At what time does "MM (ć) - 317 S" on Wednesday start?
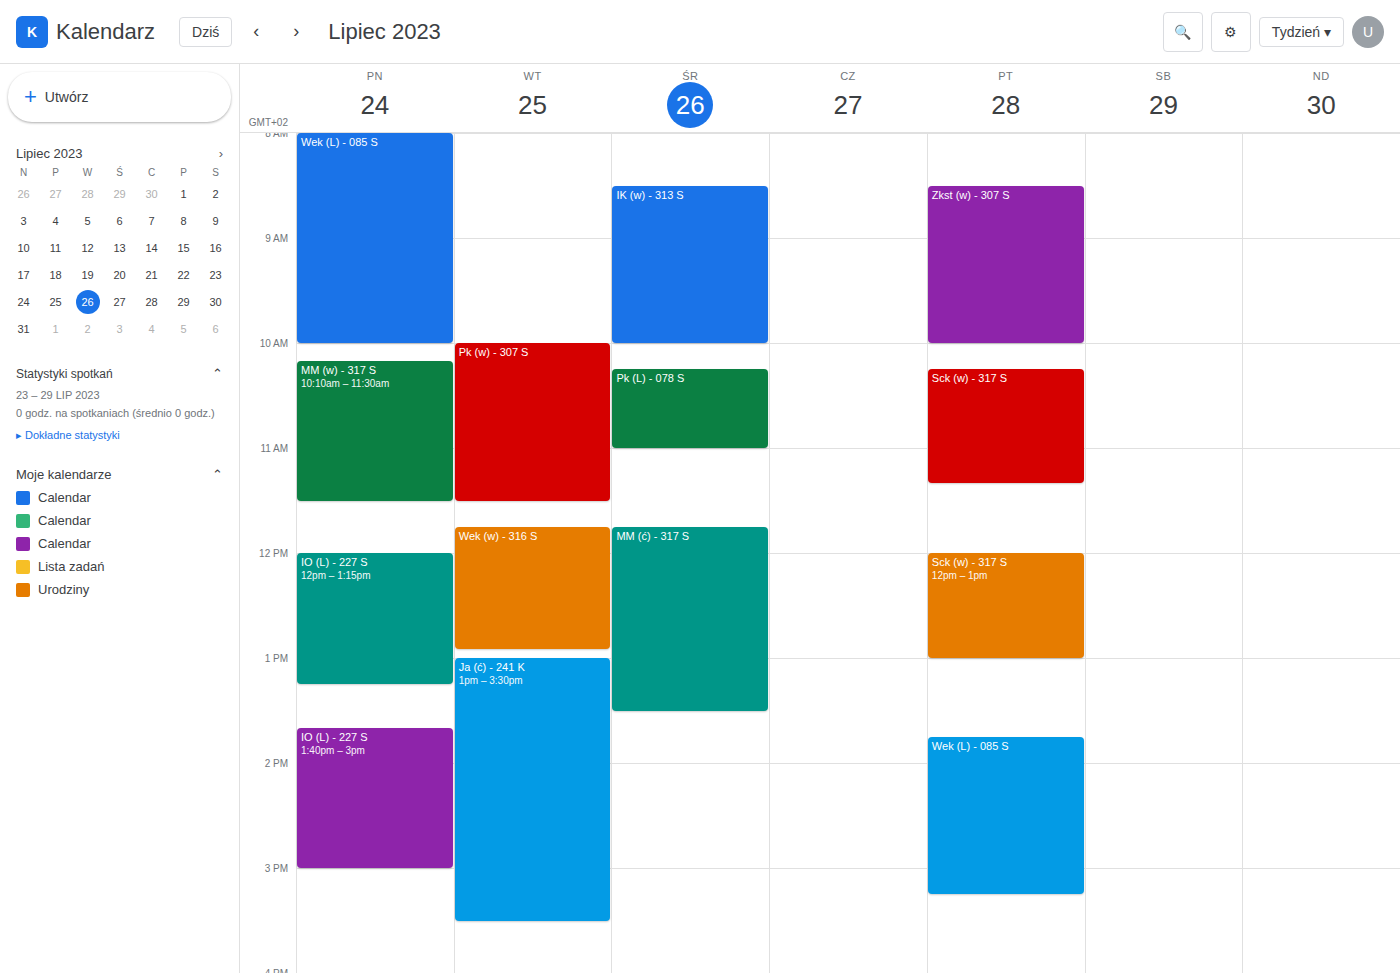
11:45